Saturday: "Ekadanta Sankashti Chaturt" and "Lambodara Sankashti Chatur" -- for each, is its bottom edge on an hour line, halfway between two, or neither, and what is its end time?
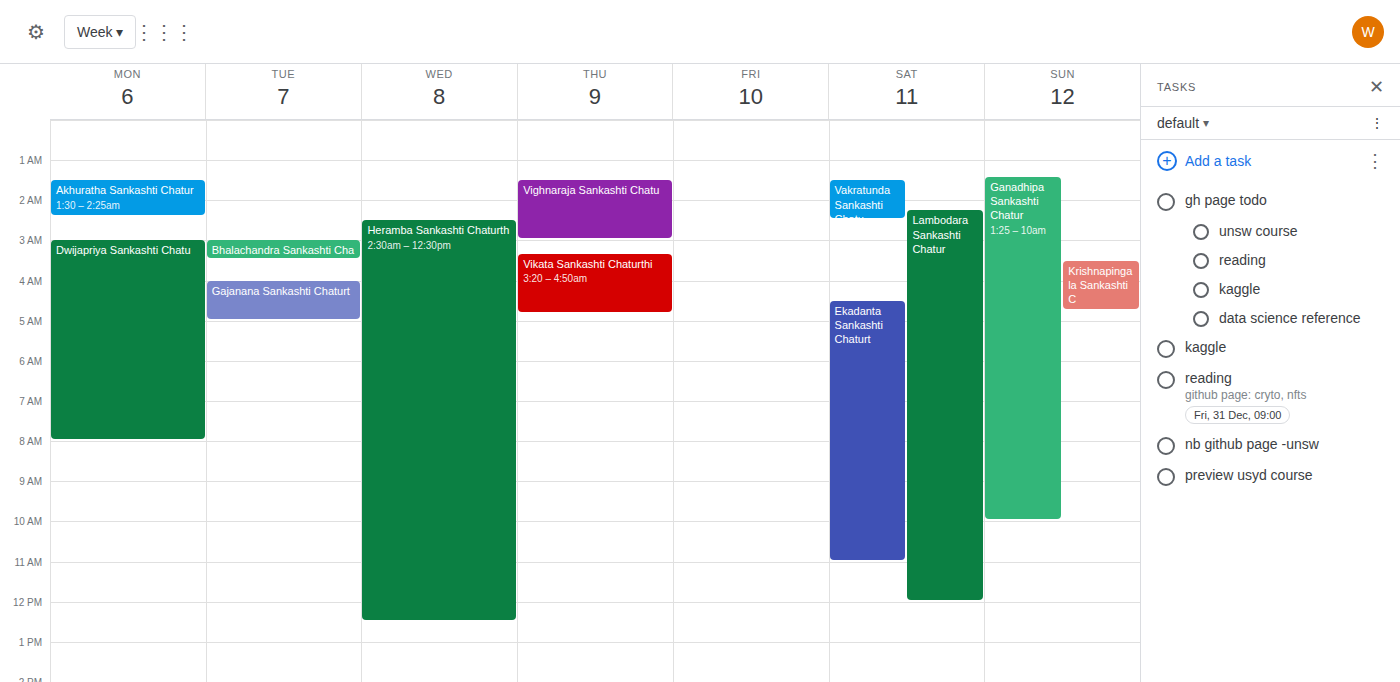
"Ekadanta Sankashti Chaturt": 11:00 AM, exactly on the 11 AM line. "Lambodara Sankashti Chatur": 12:00 PM, exactly on the 12 PM line.